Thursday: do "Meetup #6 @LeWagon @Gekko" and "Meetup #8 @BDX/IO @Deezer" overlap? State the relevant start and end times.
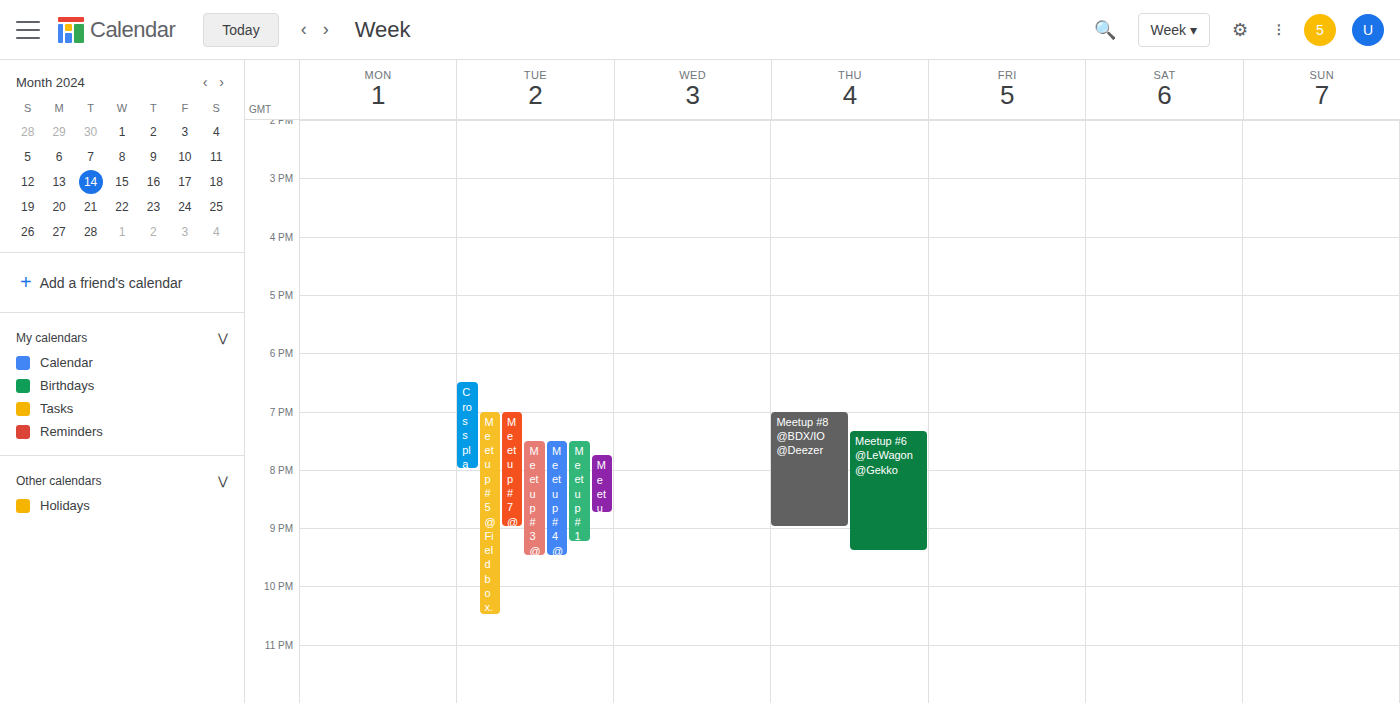
"Meetup #6 @LeWagon @Gekko" starts at 7:20 PM, before "Meetup #8 @BDX/IO @Deezer" ends at 9:00 PM -- they overlap.